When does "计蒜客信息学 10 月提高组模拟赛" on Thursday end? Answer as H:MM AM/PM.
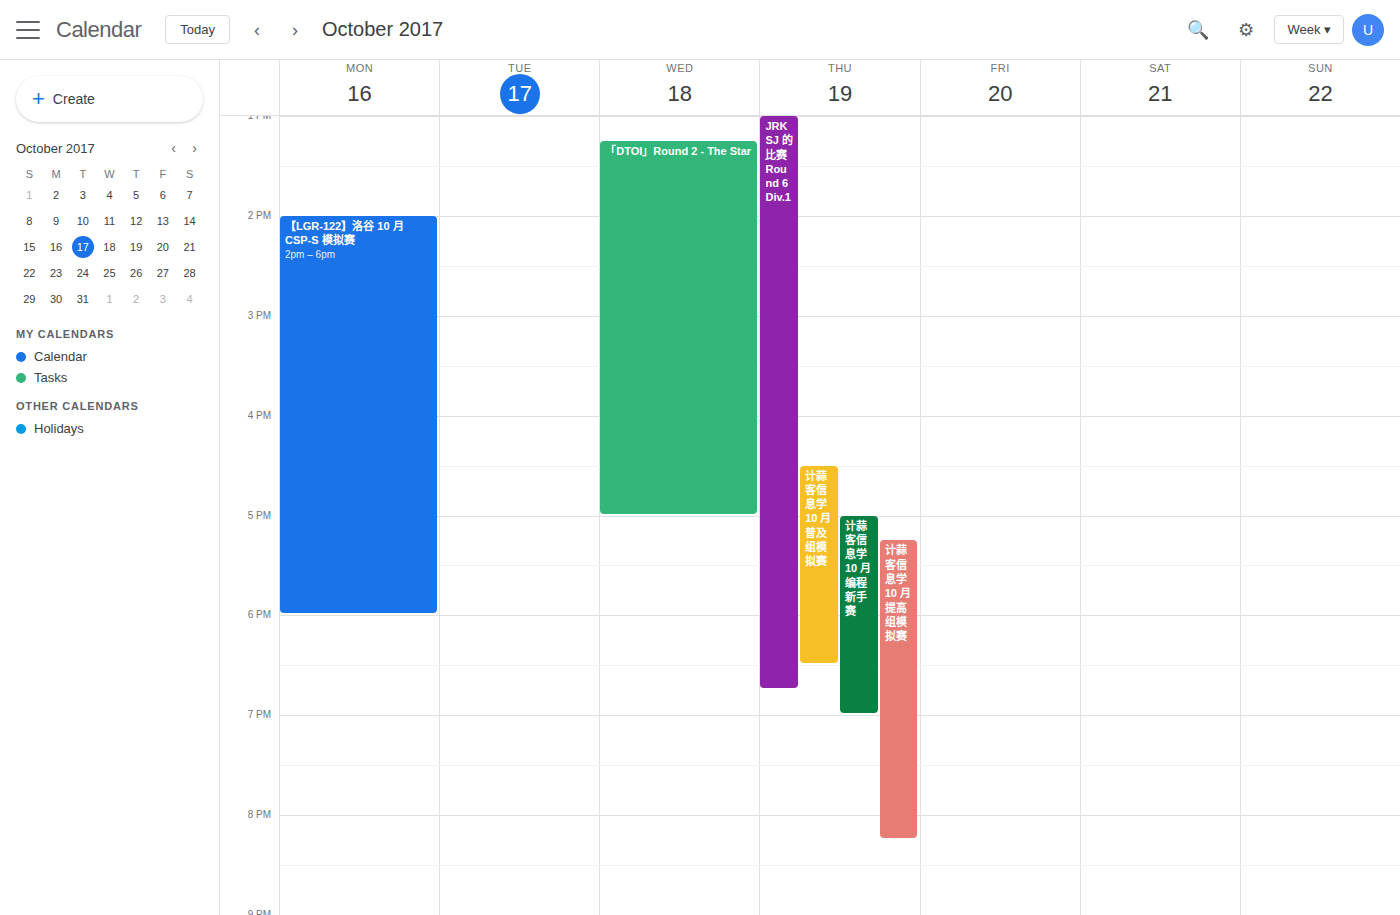
8:15 PM